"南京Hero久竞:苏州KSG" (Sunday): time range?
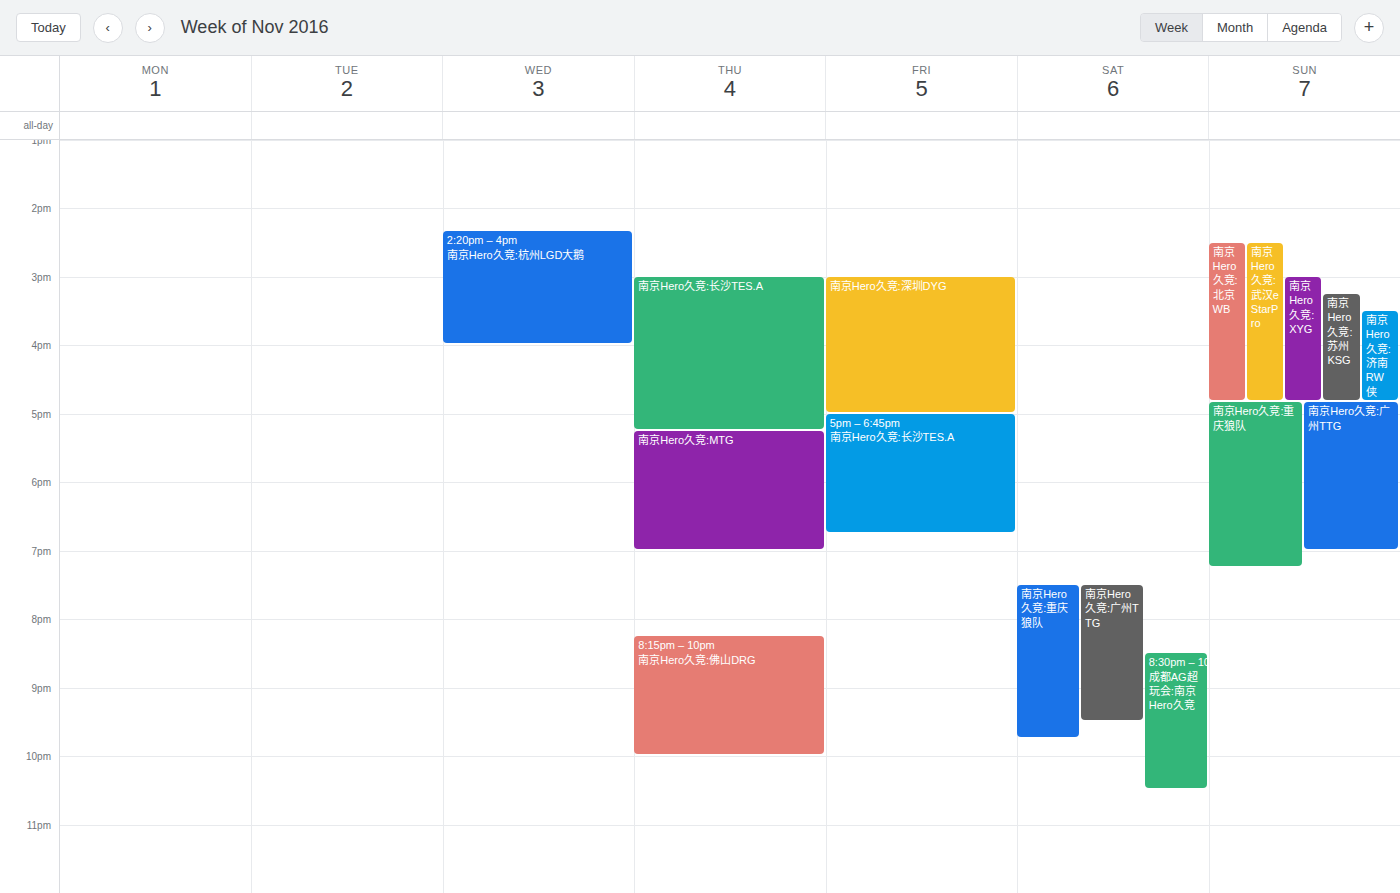
3:15 PM to 4:50 PM